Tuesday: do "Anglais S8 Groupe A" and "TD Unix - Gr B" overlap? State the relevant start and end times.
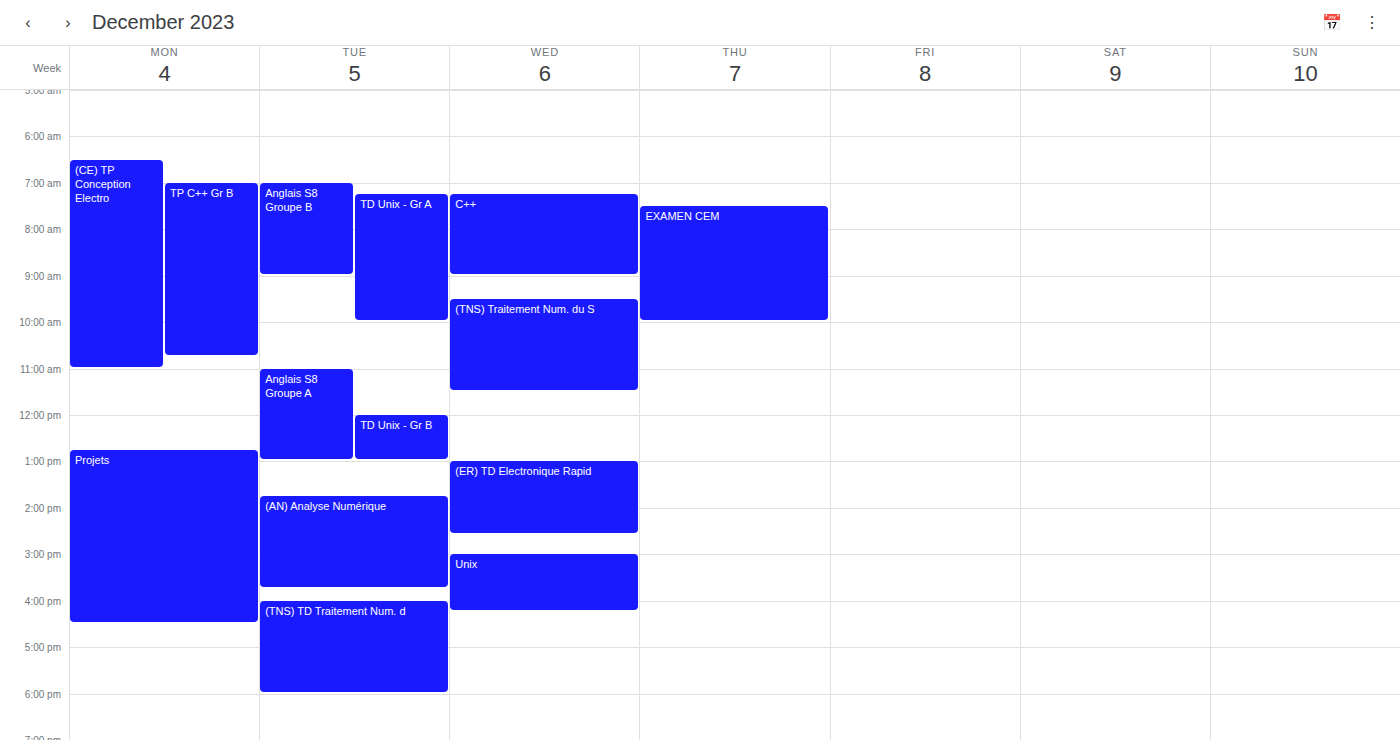
"TD Unix - Gr B" starts at 12:00 PM, before "Anglais S8 Groupe A" ends at 1:00 PM -- they overlap.